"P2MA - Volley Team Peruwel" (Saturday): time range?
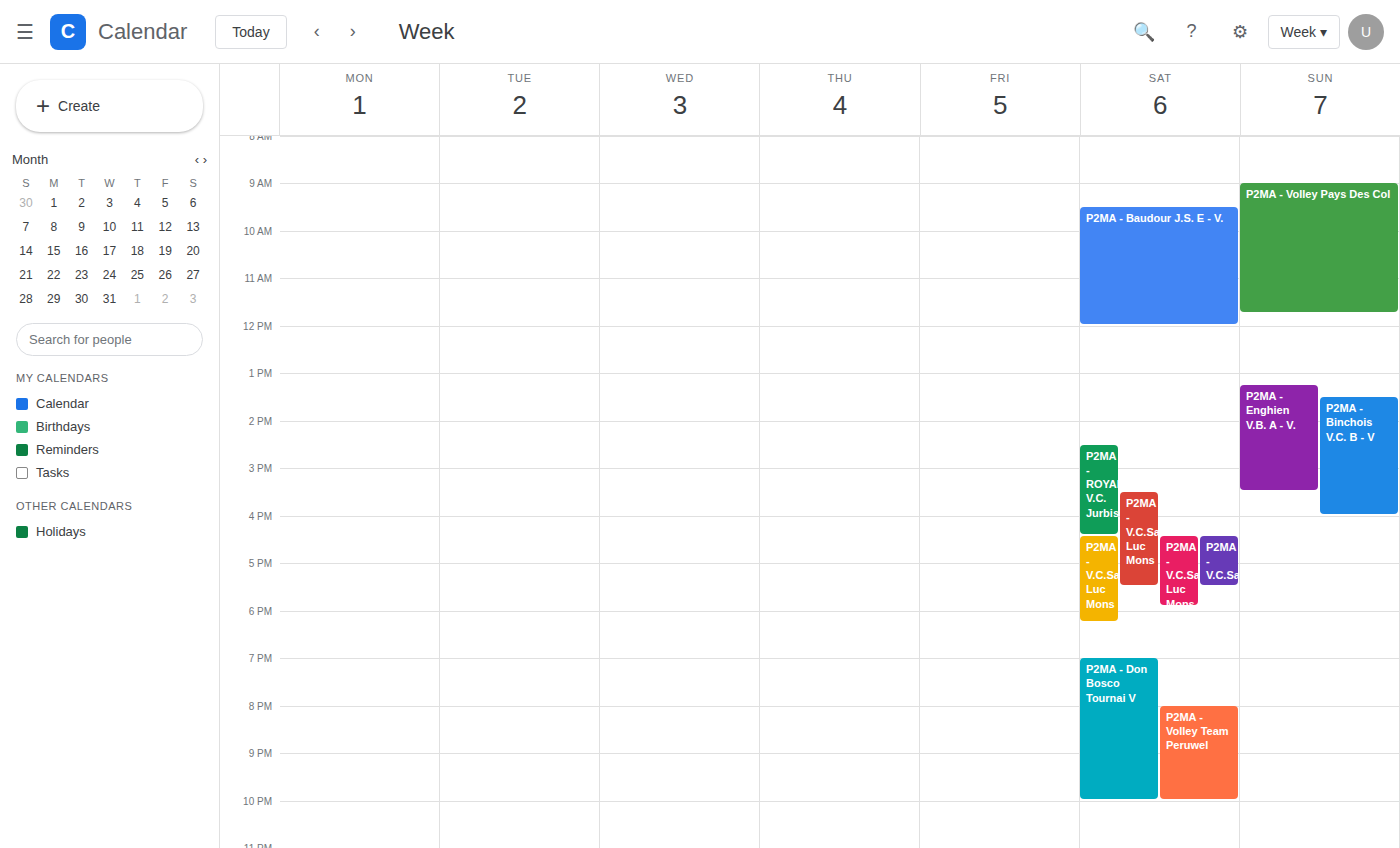
8:00 PM to 10:00 PM